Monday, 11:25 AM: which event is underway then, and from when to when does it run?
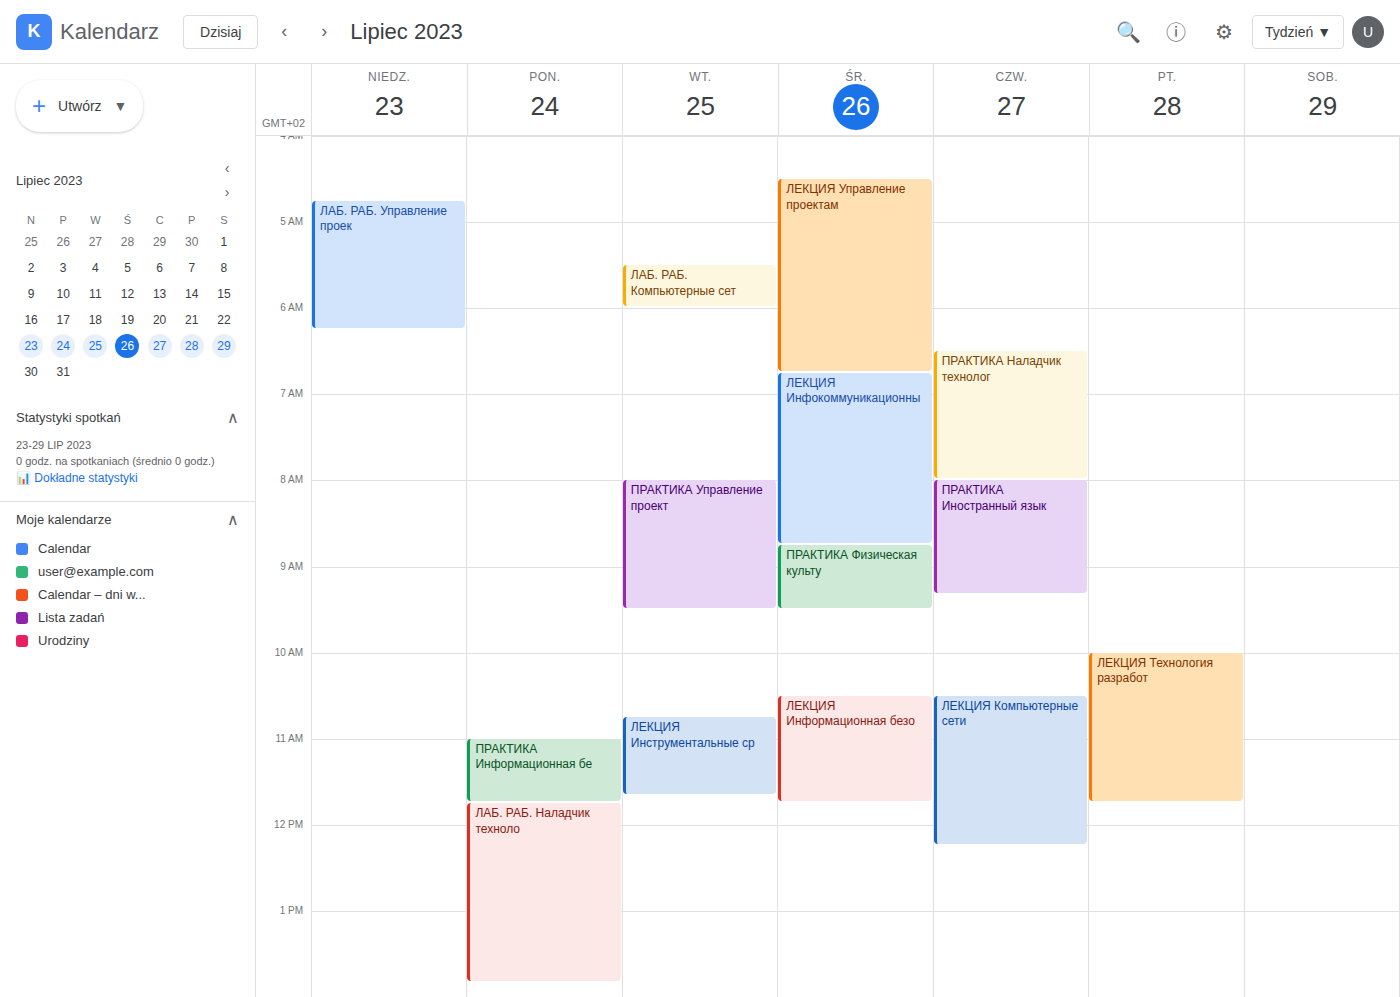
"ПРАКТИКА Информационная бе", 11:00 AM to 11:45 AM